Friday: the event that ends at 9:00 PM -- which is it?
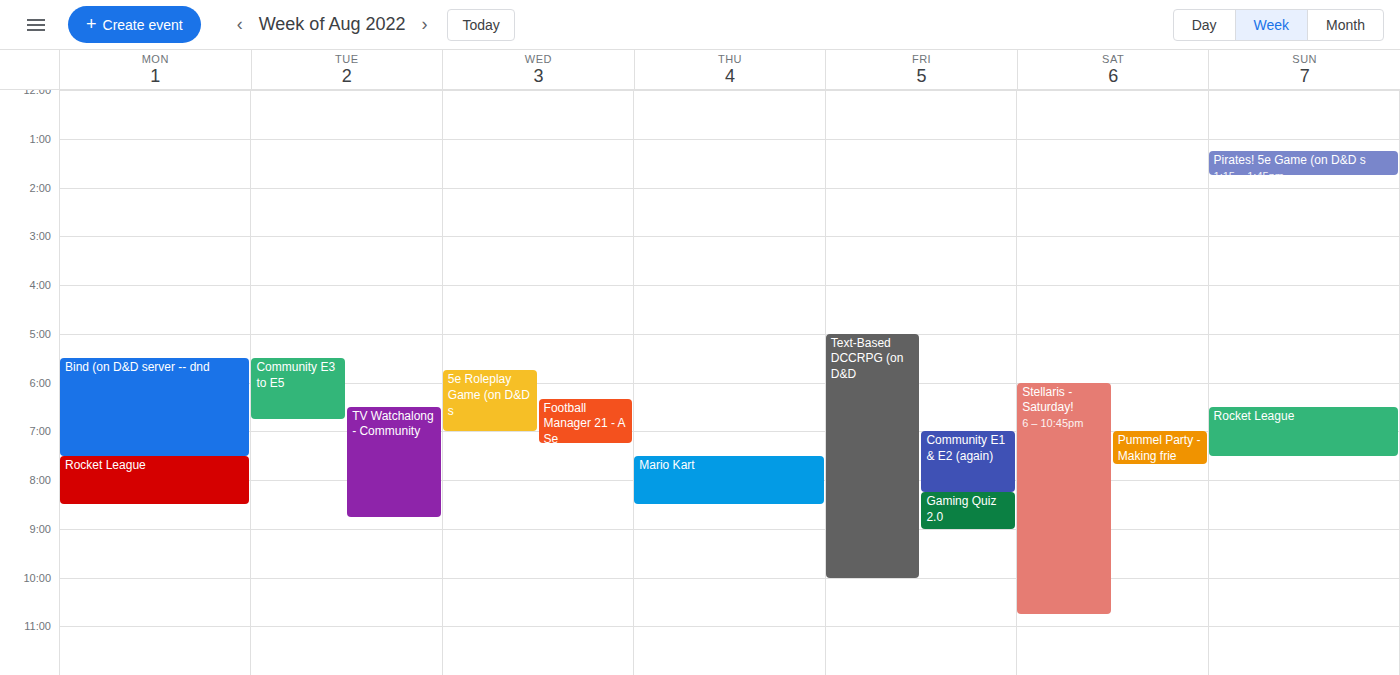
"Gaming Quiz 2.0"